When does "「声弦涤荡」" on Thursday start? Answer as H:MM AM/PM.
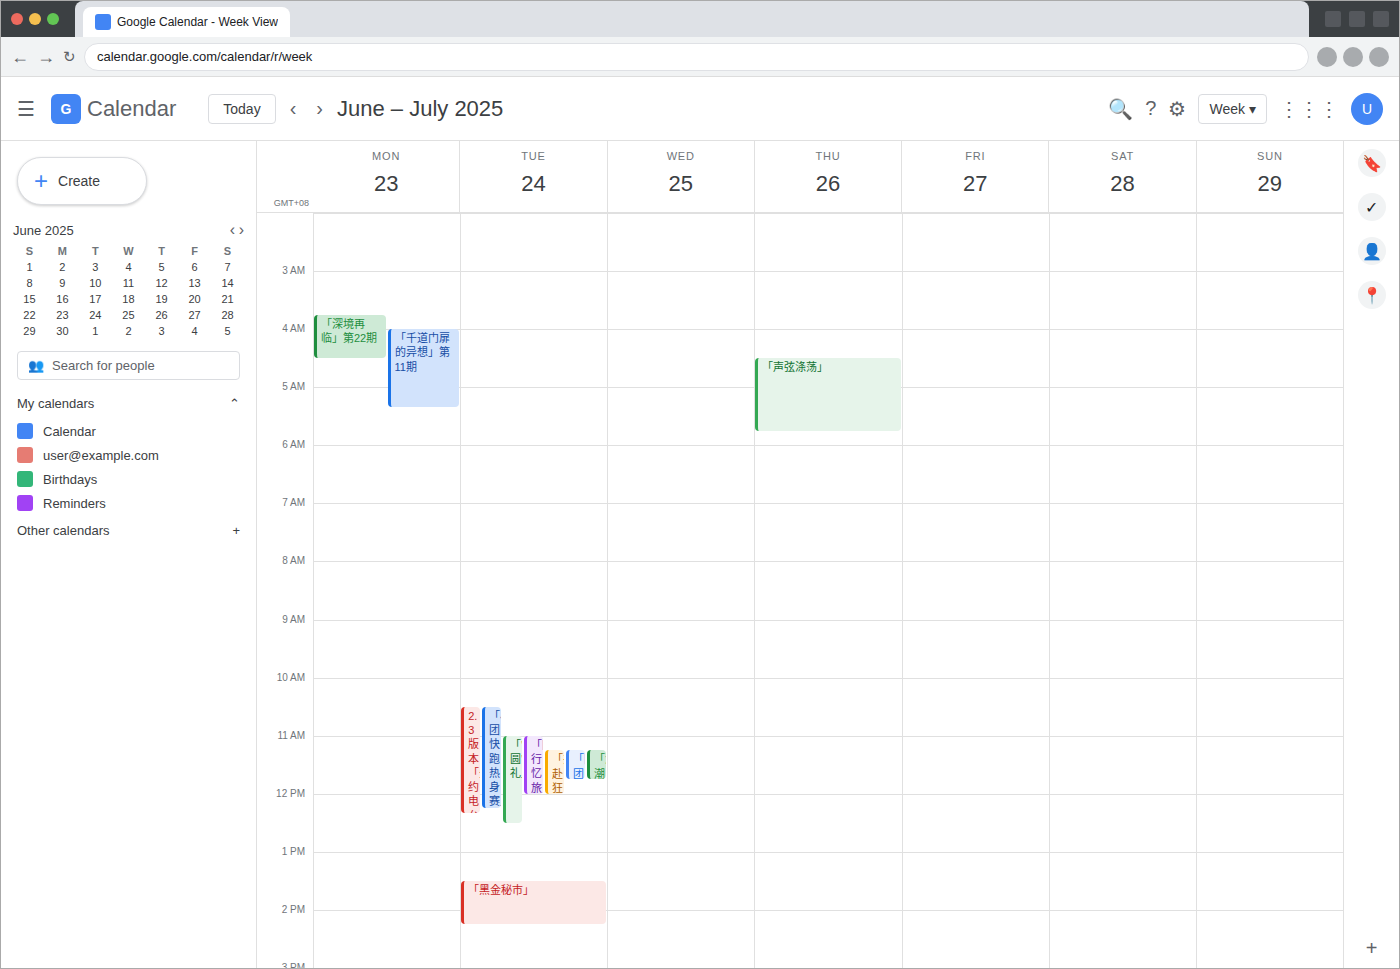
4:30 AM